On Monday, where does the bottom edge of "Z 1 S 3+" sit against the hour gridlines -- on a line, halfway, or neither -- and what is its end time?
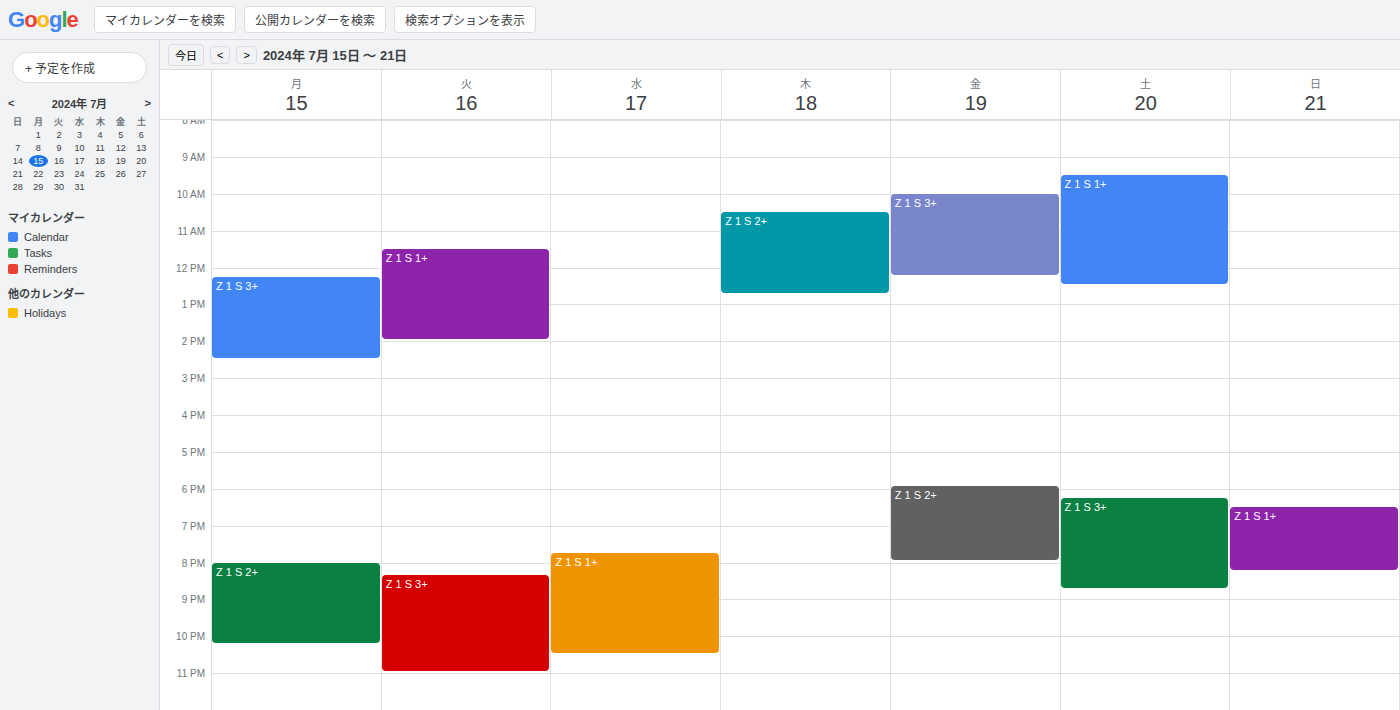
14:30 -- halfway between the 14:00 and 15:00 lines.